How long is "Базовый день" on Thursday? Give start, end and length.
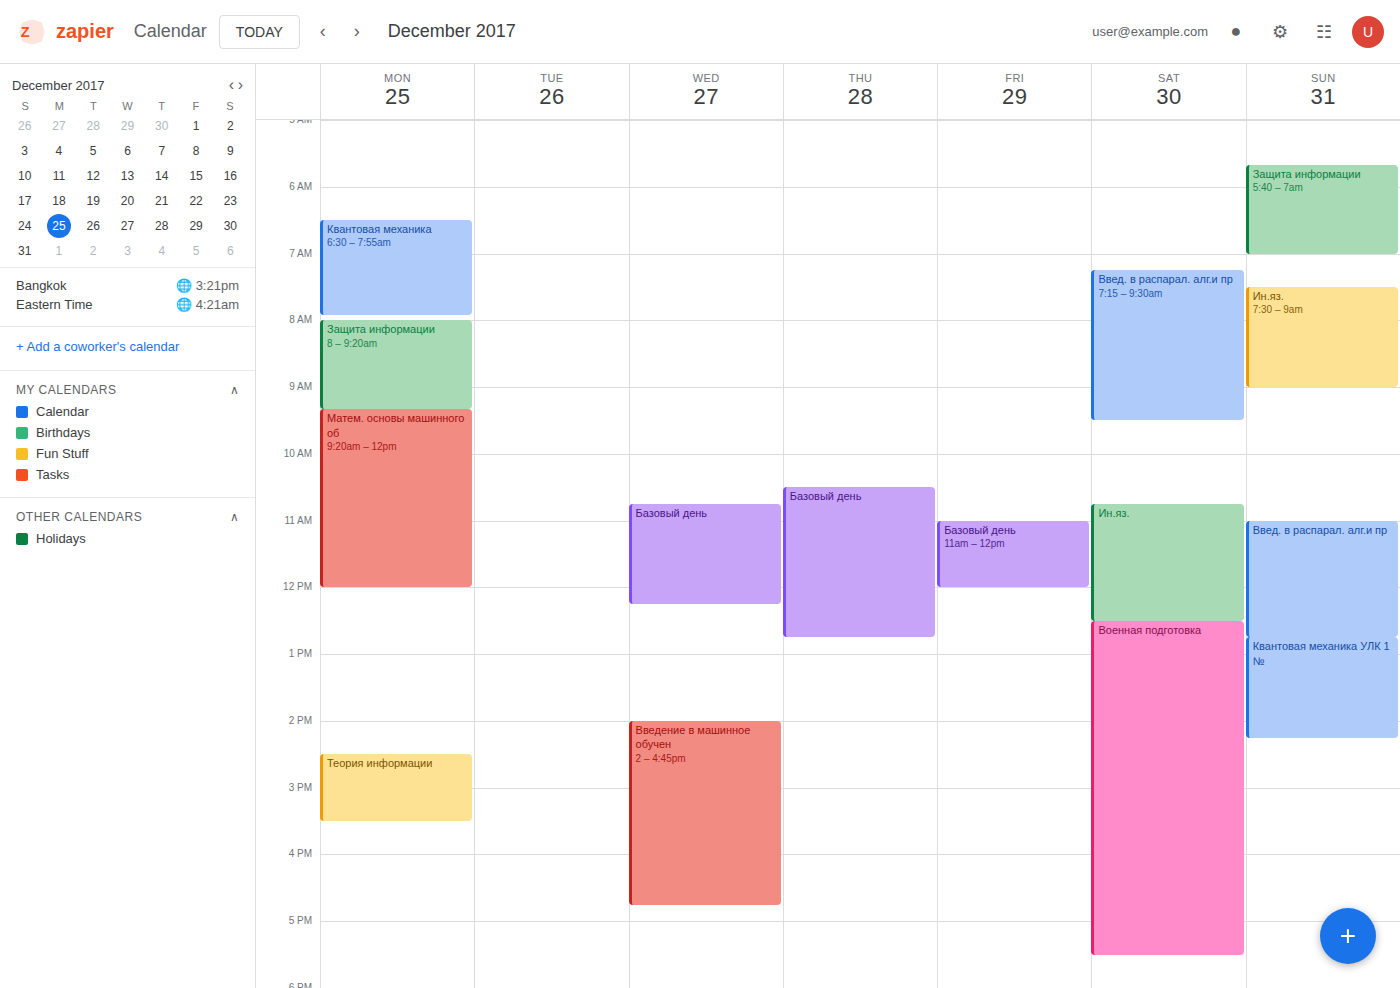
10:30 AM to 12:45 PM, 2 hours 15 minutes